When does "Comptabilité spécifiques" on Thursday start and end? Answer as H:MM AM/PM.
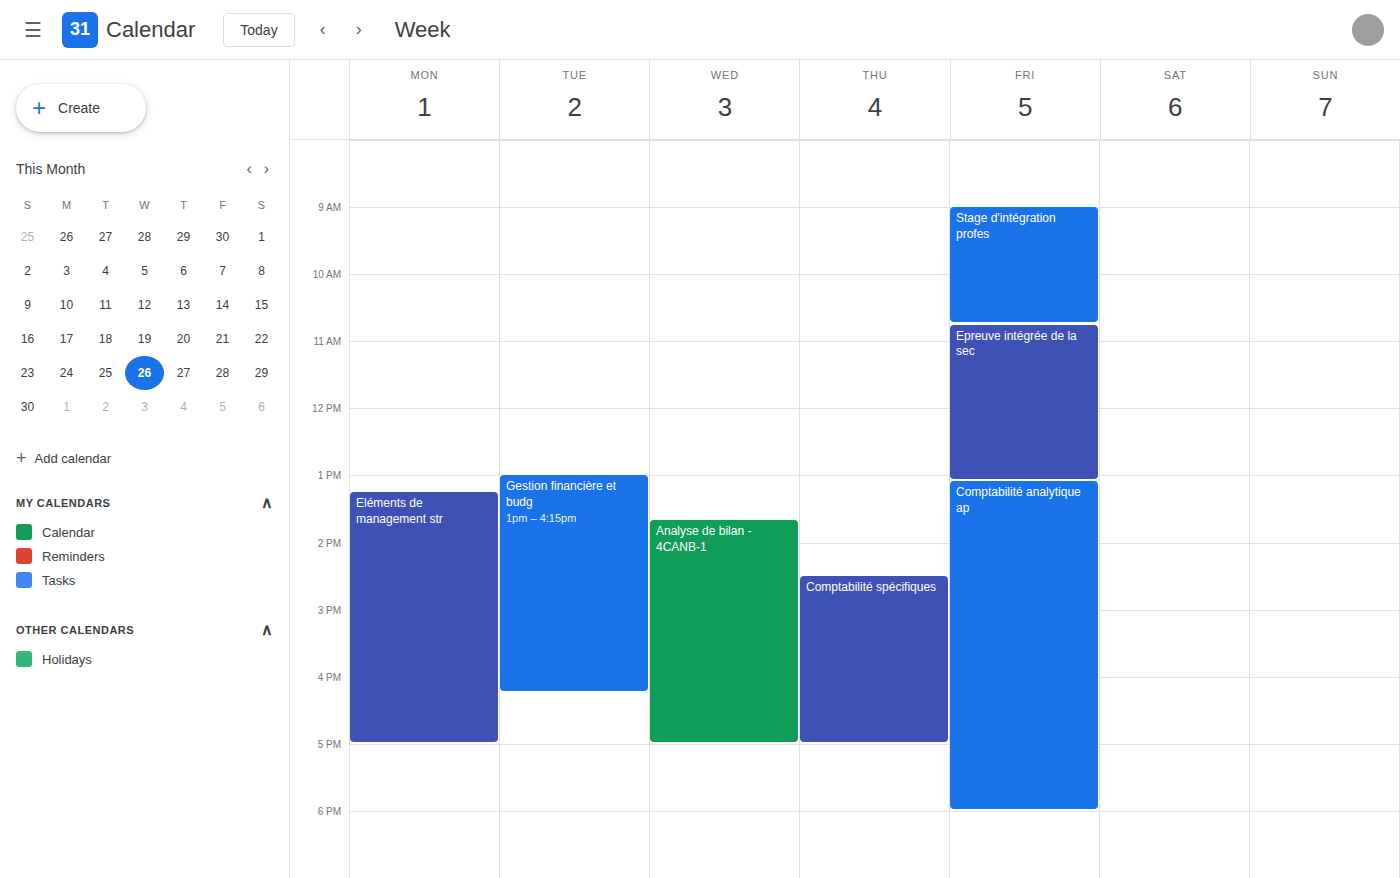
2:30 PM to 5:00 PM